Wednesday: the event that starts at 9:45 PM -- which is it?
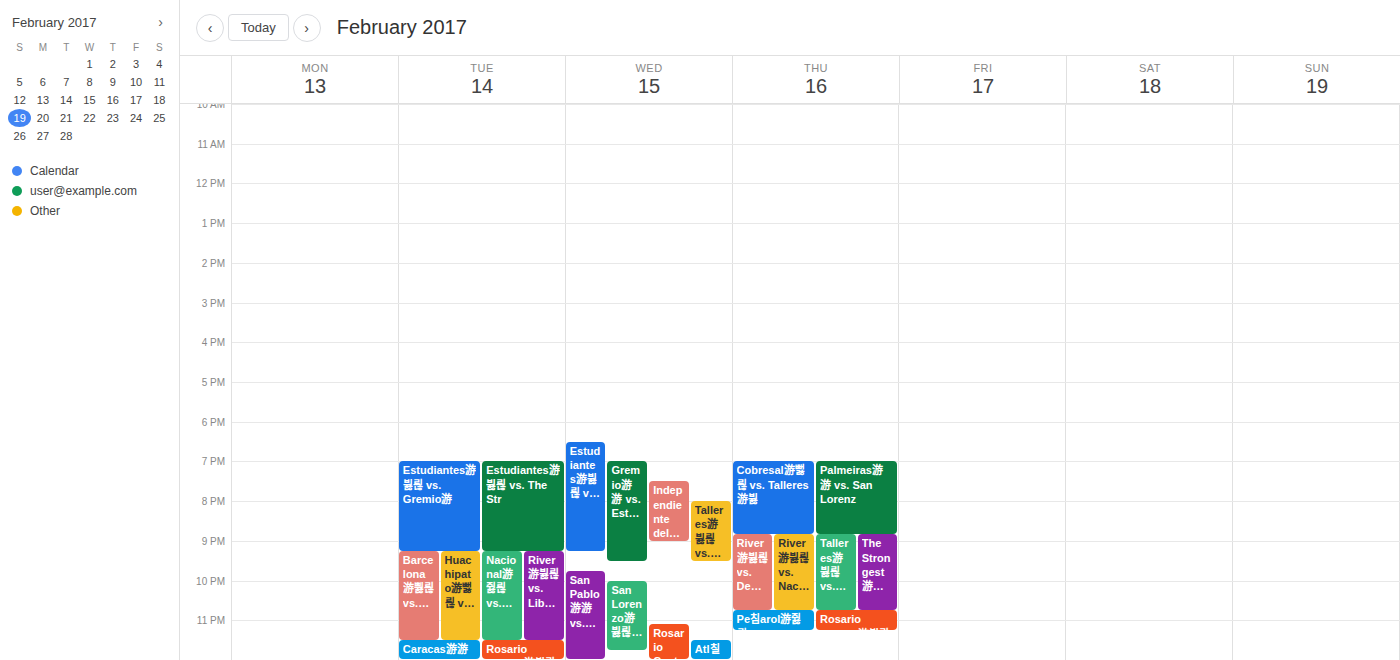
"San Pablo游游 vs. Talleres游뷣"